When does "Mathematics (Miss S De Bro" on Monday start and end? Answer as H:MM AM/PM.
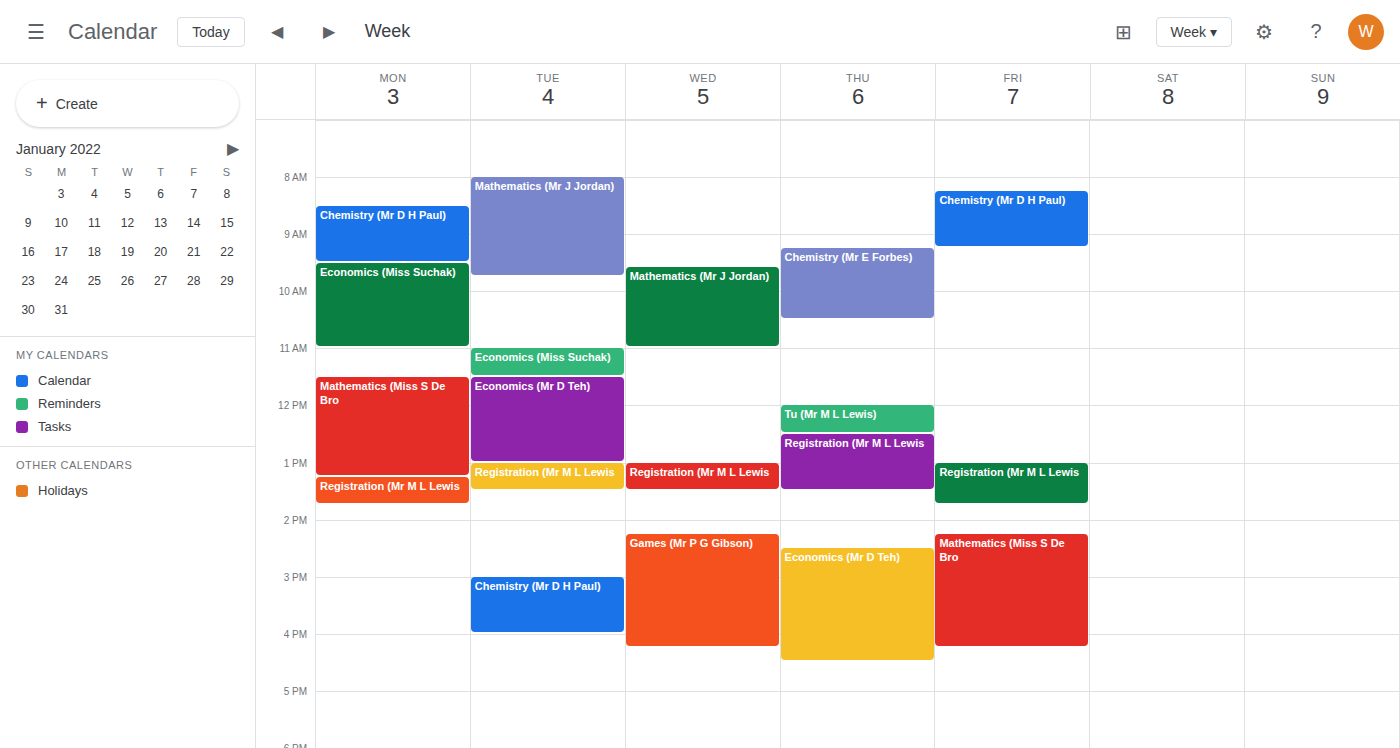
11:30 AM to 1:15 PM